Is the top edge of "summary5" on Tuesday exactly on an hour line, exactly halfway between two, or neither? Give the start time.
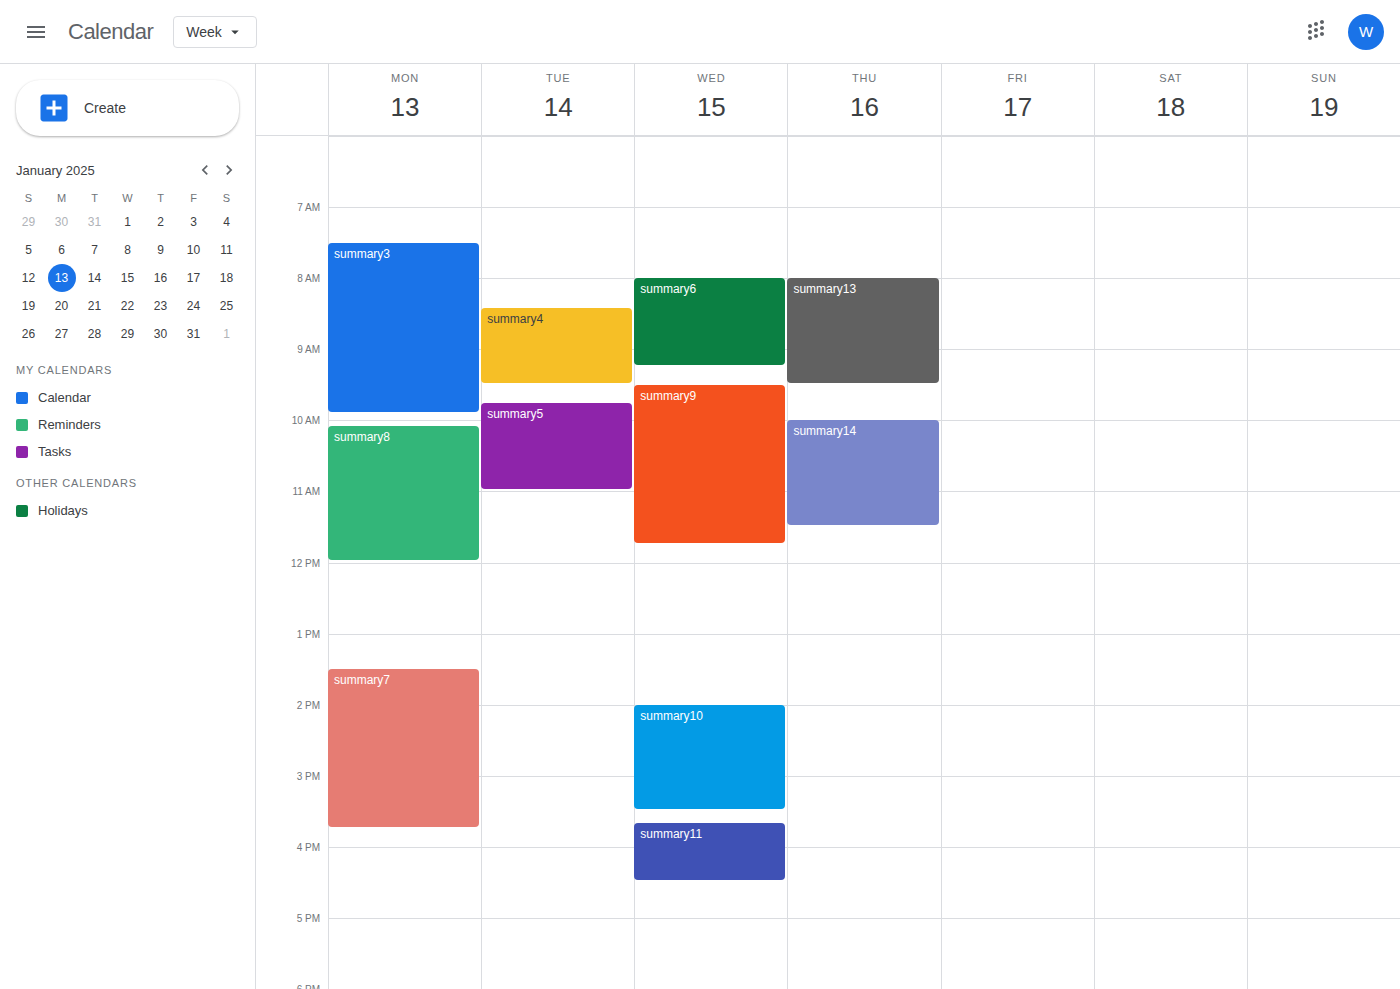
9:45 AM -- neither: three quarters of the way from the 9 AM line to the 10 AM line.